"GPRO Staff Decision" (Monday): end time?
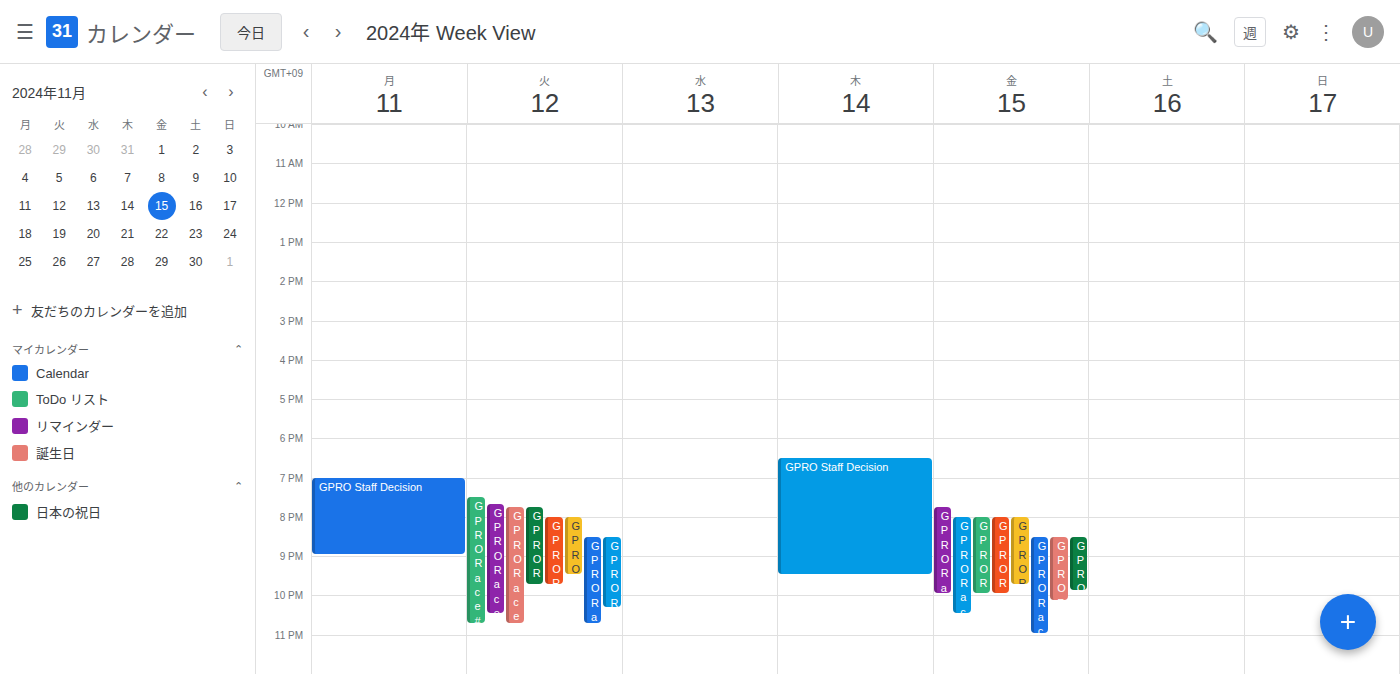
21:00